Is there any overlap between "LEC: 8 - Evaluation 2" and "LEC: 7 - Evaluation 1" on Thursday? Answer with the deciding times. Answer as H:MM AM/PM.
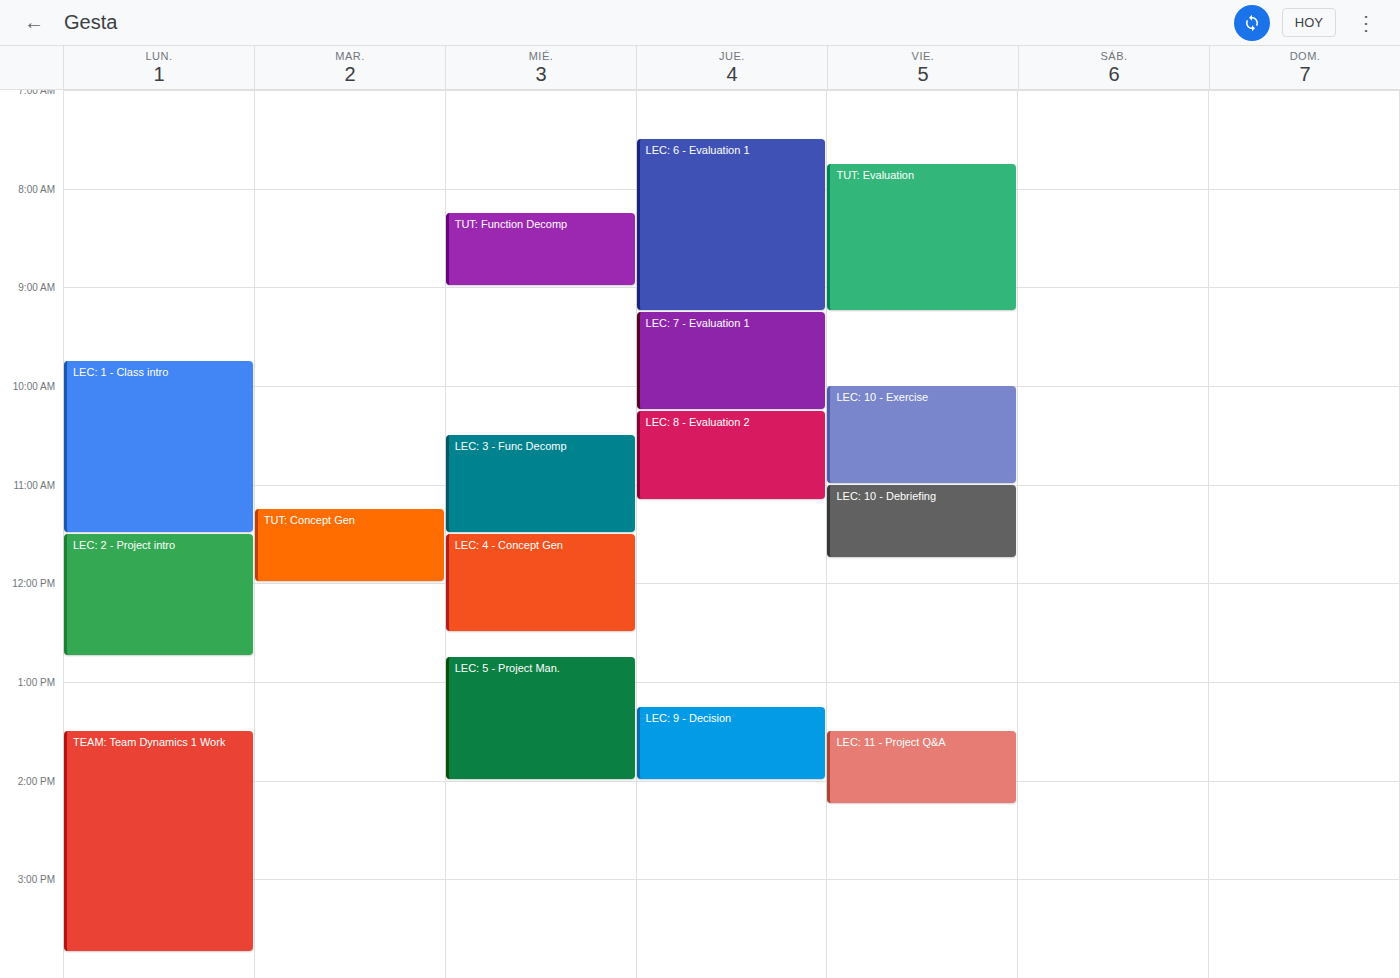
"LEC: 7 - Evaluation 1" ends at 10:15 AM, exactly when "LEC: 8 - Evaluation 2" starts -- they touch but do not overlap.